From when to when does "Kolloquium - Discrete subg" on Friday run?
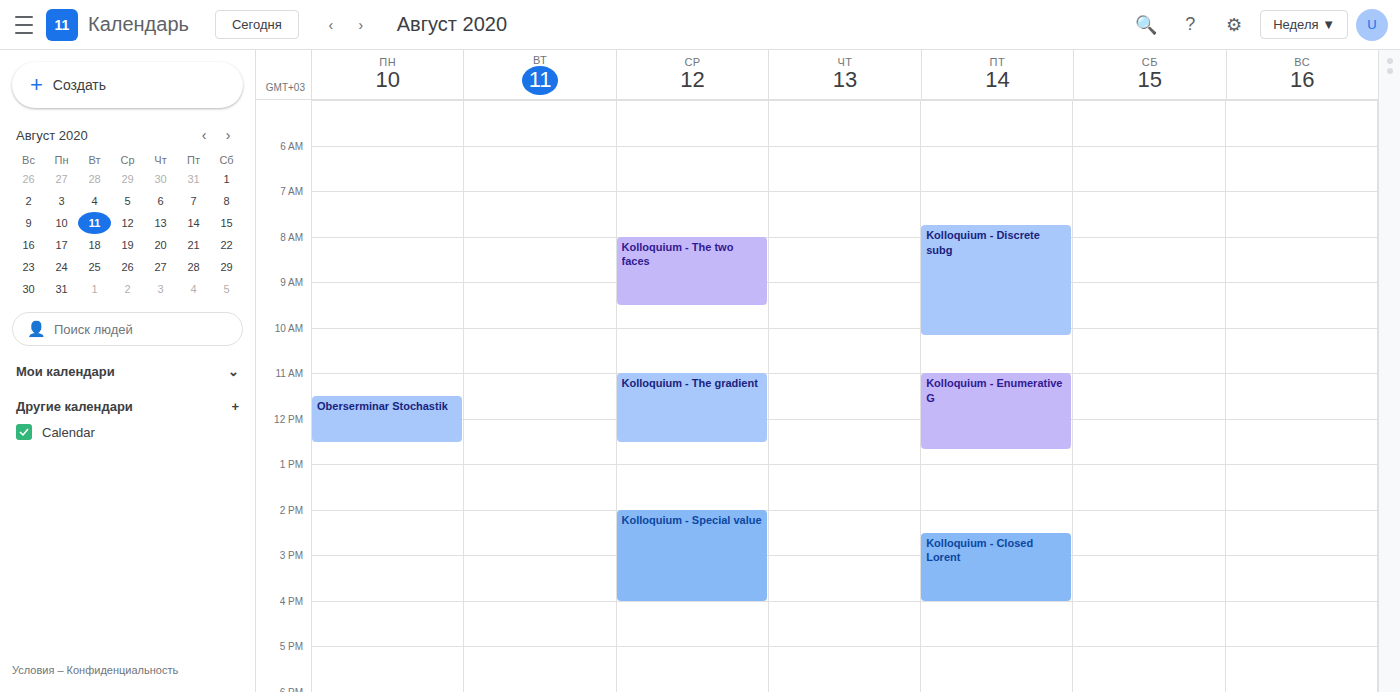
7:45 AM to 10:10 AM